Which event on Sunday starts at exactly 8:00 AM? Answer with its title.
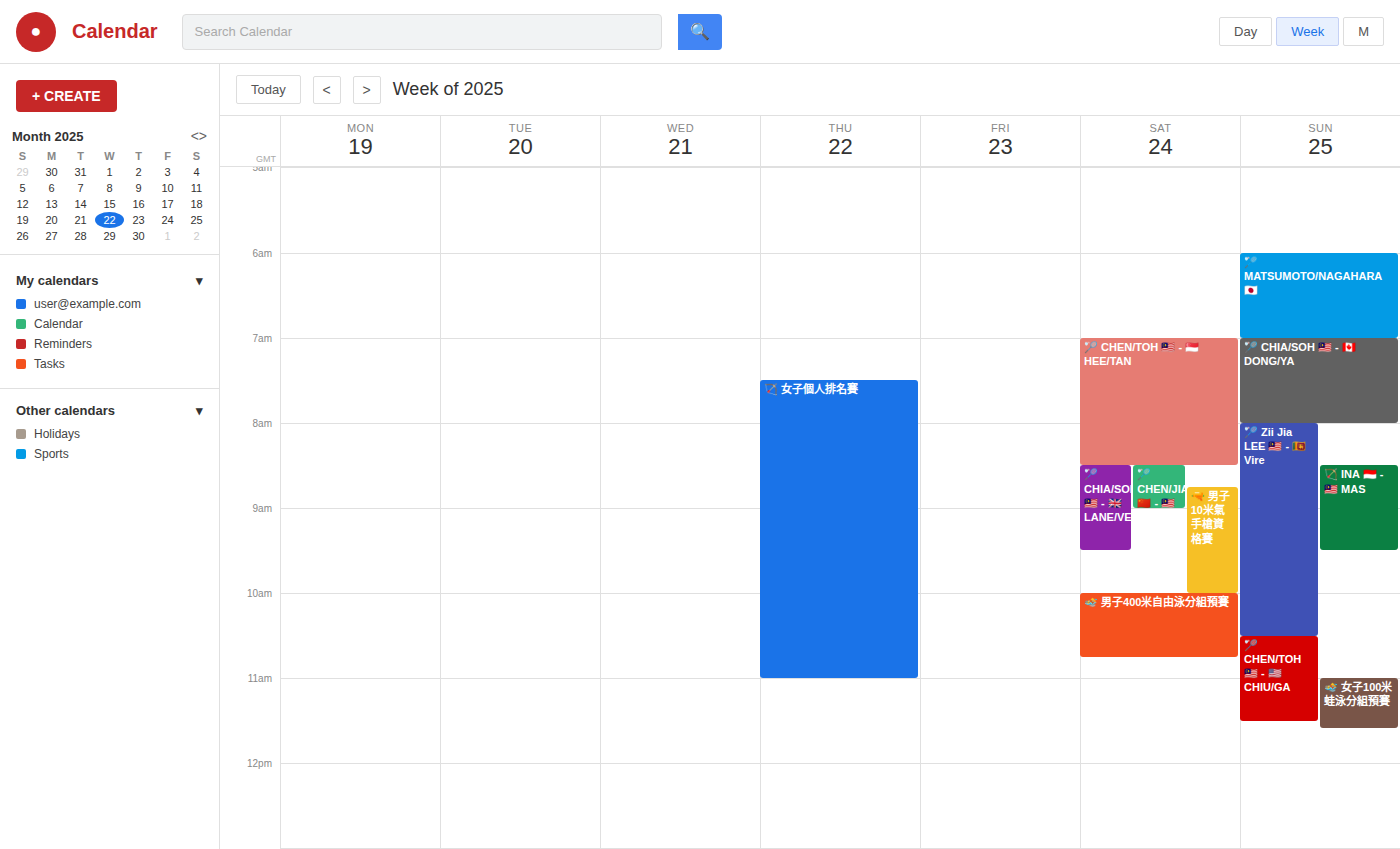
"🏸 Zii Jia LEE 🇲🇾 - 🇱🇰 Vire"